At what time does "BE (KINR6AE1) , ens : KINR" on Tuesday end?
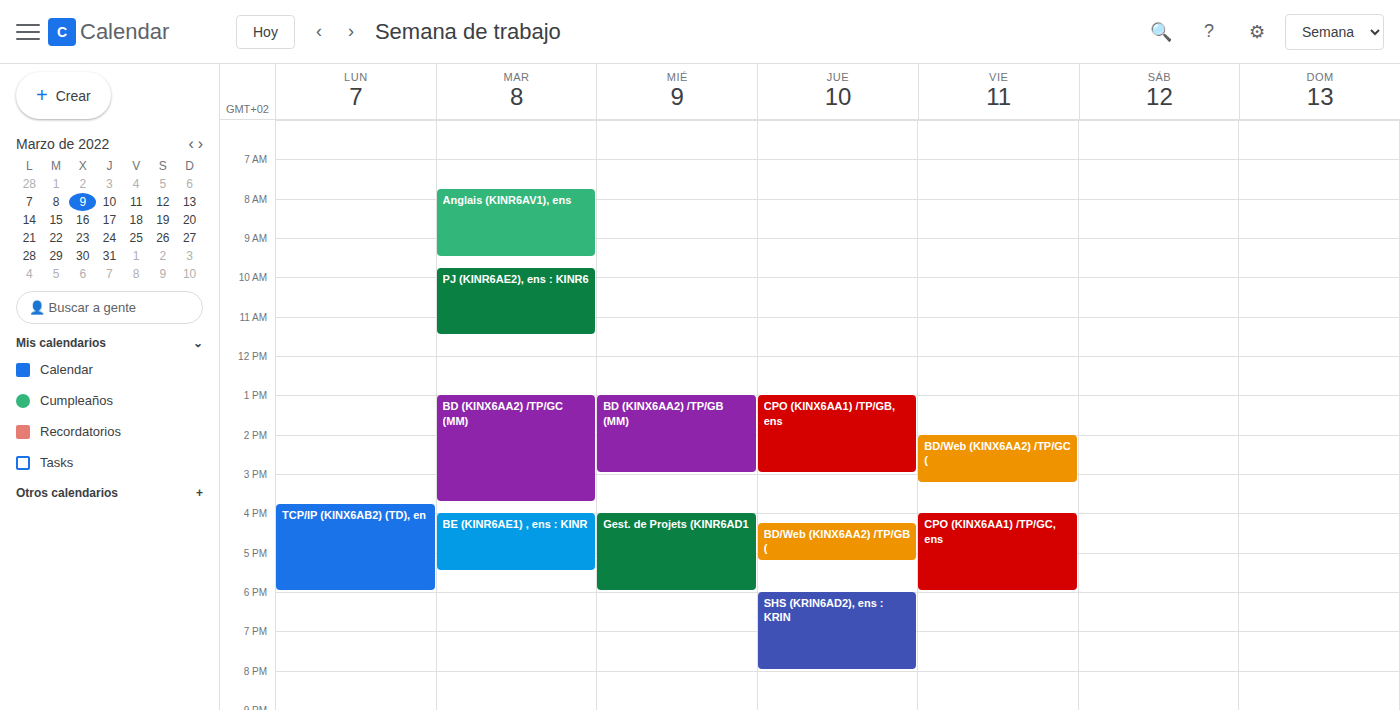
5:30 PM